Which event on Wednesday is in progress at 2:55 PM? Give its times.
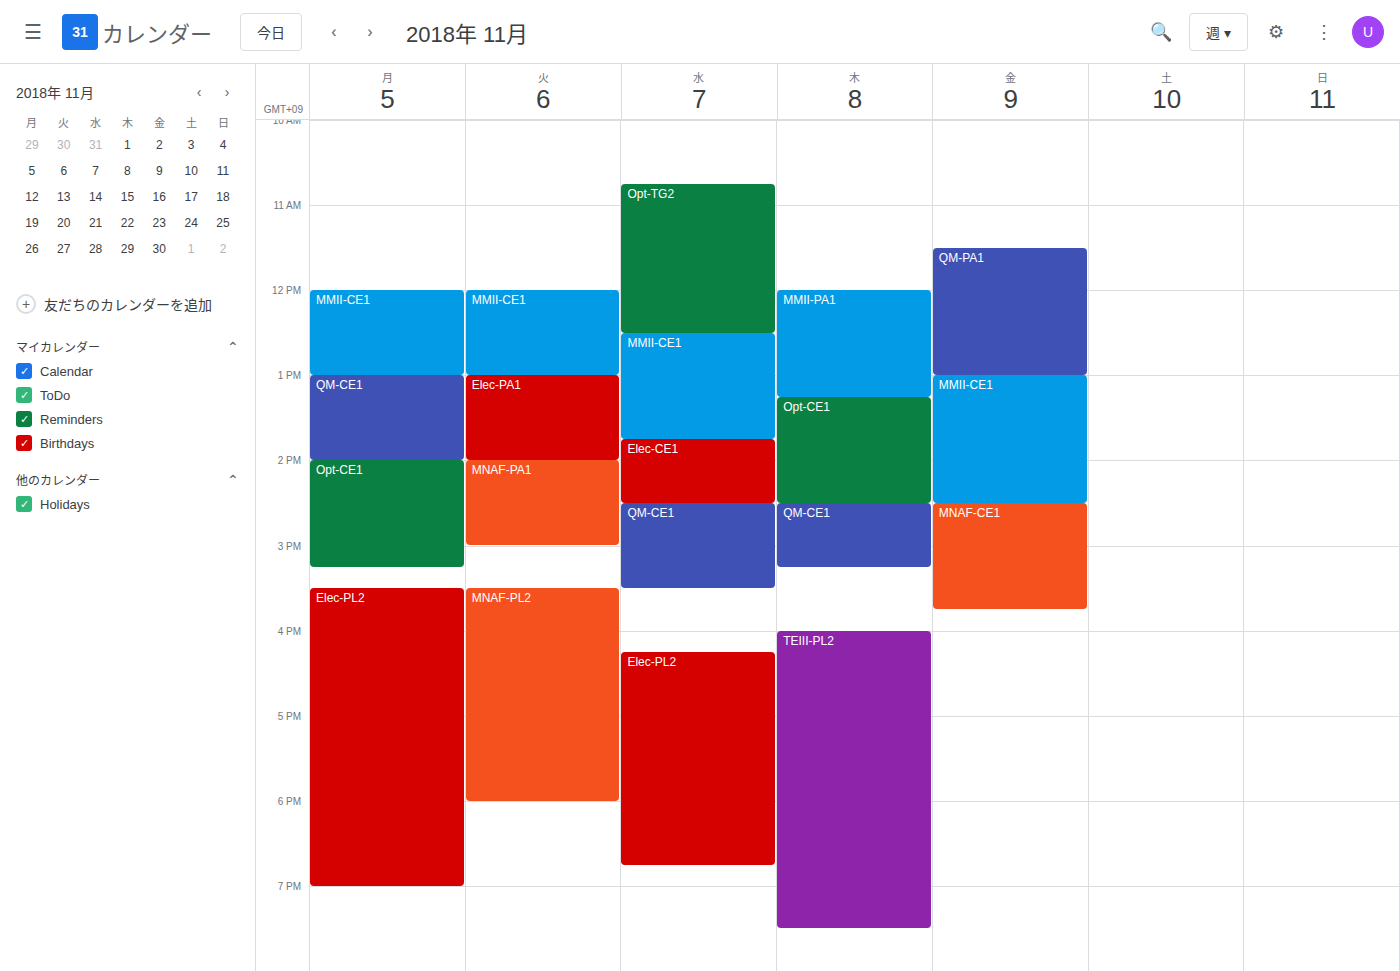
"QM-CE1", 2:30 PM to 3:30 PM